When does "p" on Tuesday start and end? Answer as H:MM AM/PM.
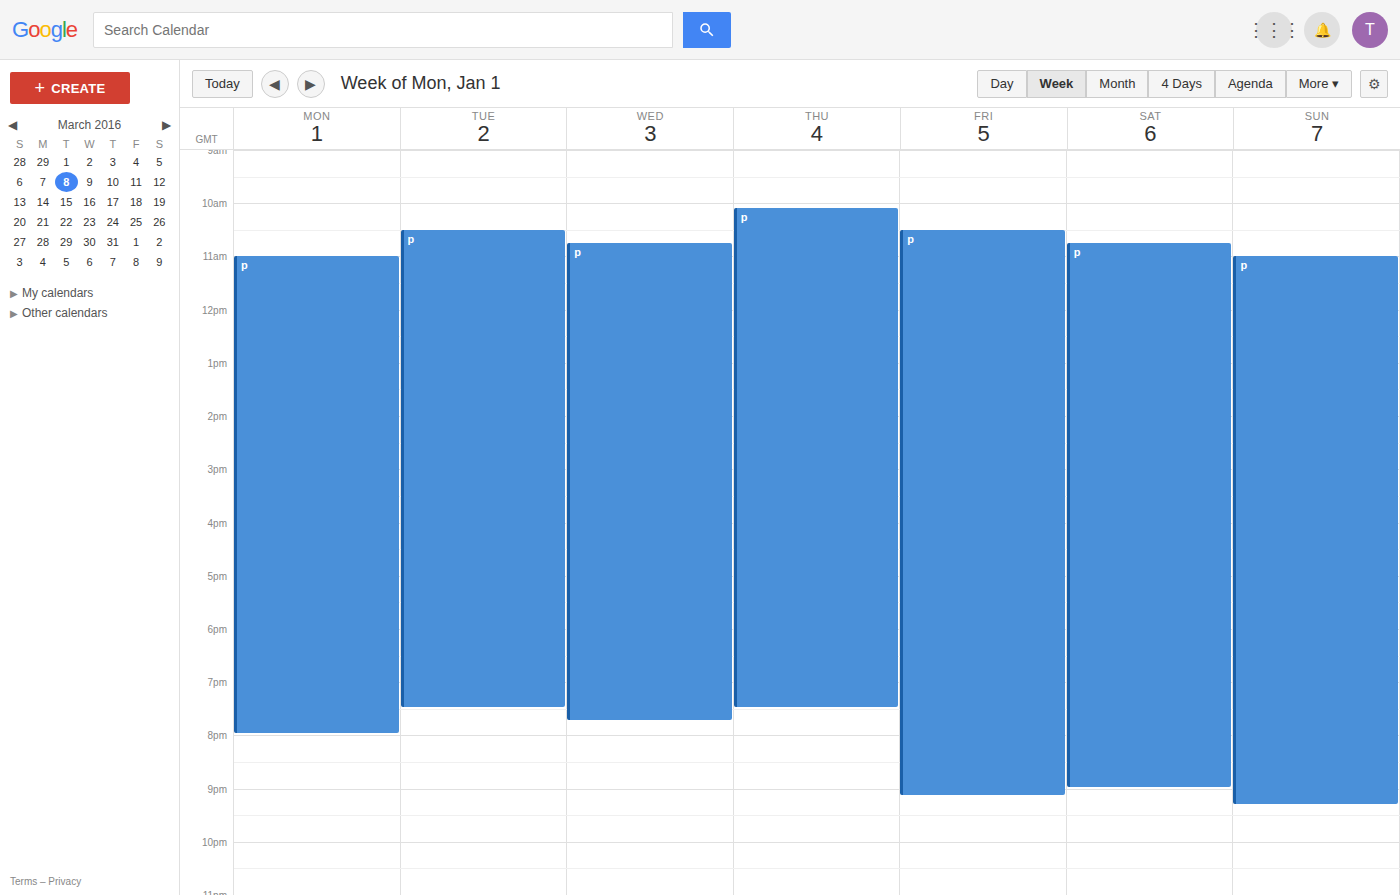
10:30 AM to 7:30 PM